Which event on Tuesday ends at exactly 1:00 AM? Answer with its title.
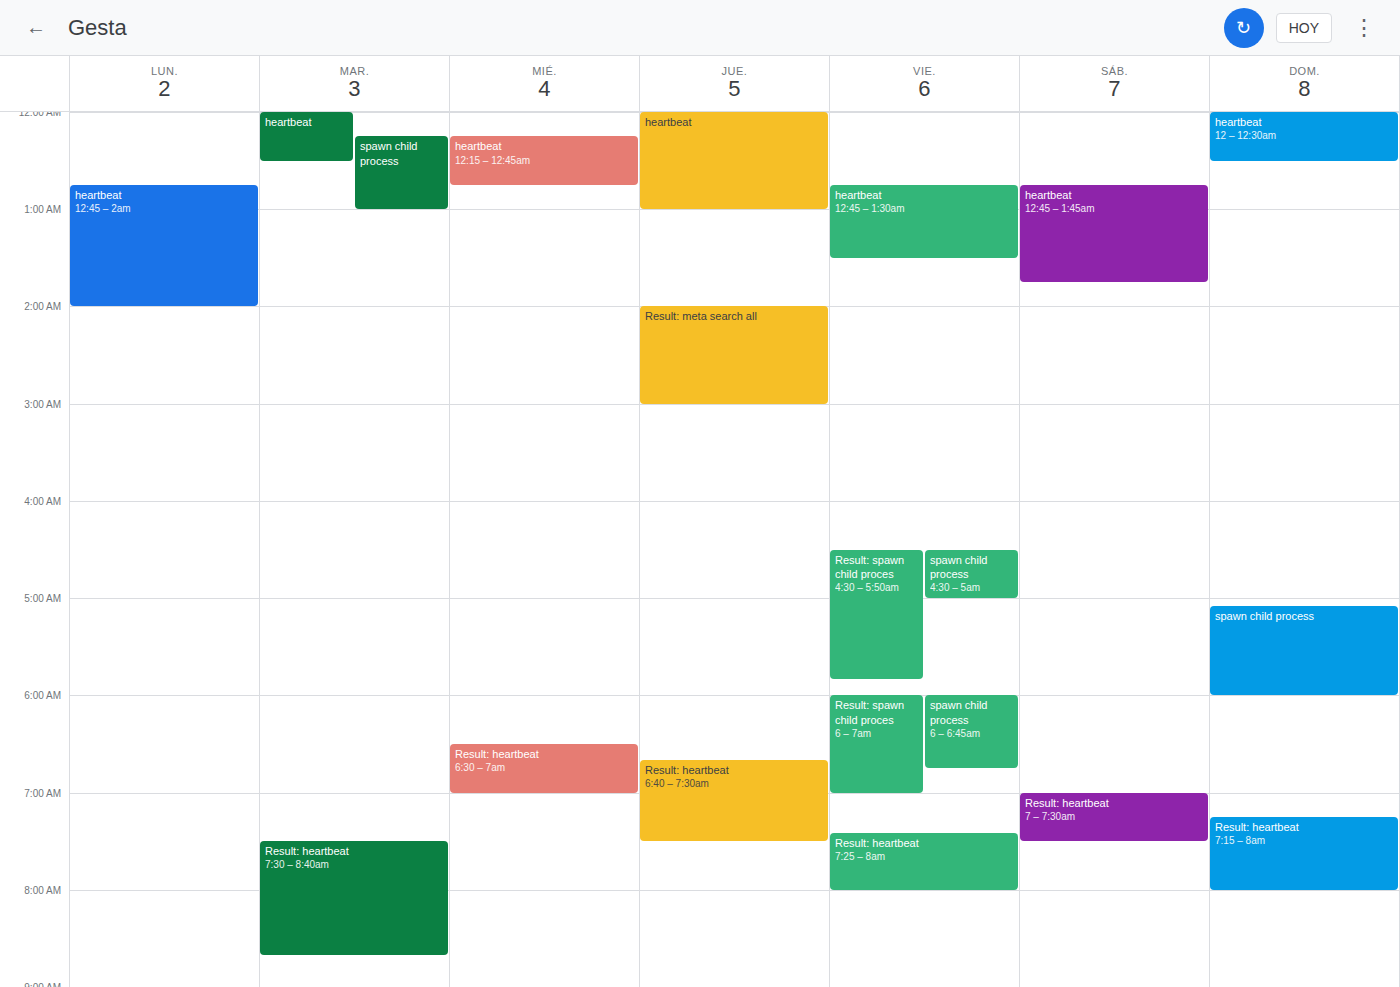
"spawn child process"